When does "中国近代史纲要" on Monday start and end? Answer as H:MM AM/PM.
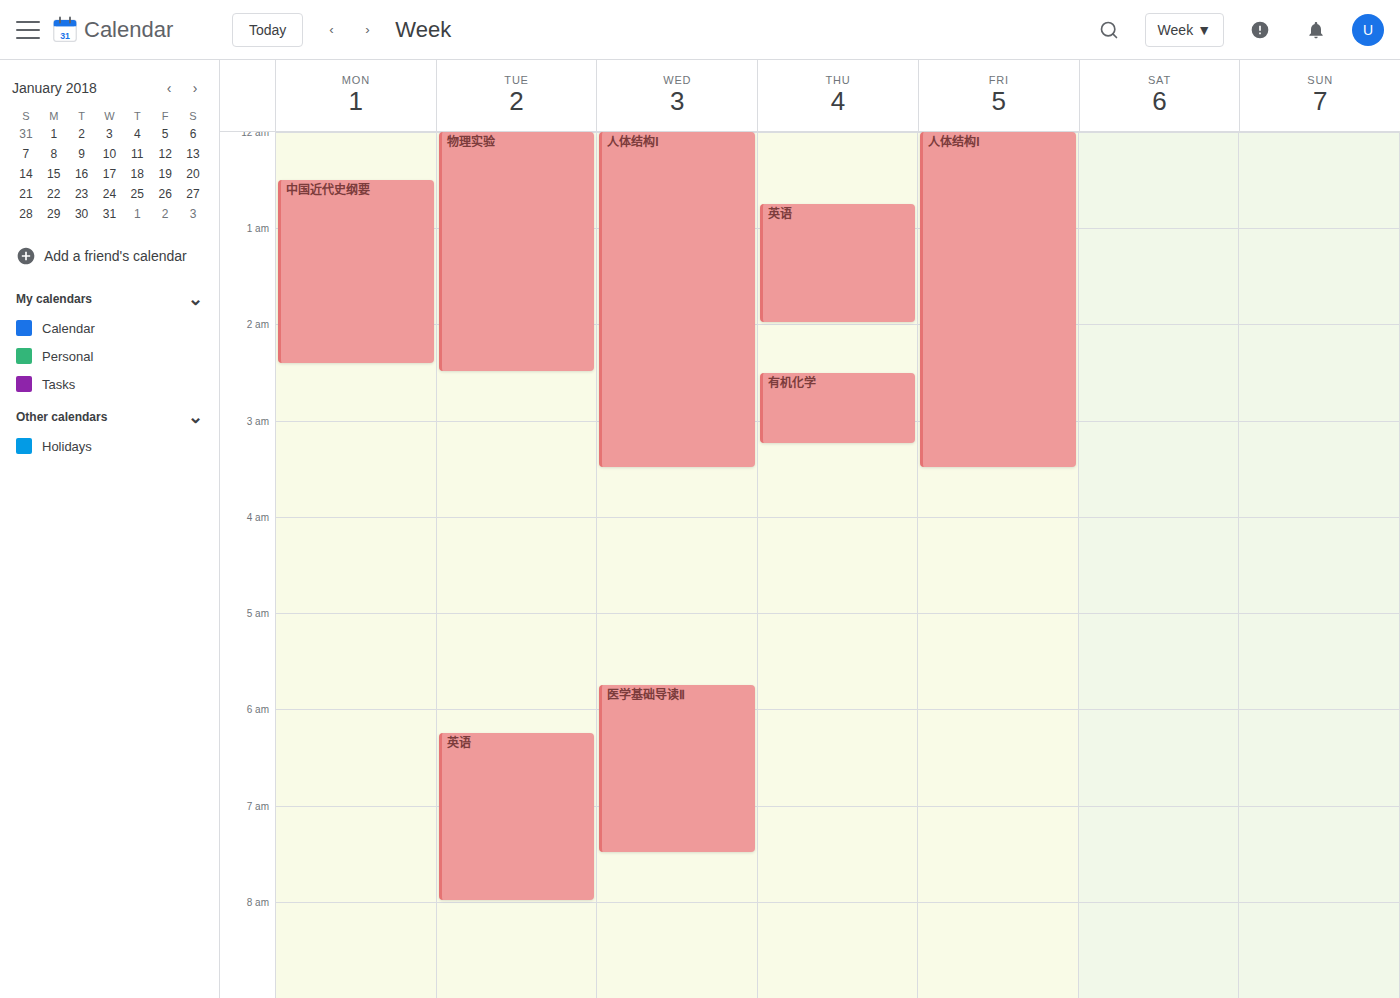
12:30 AM to 2:25 AM